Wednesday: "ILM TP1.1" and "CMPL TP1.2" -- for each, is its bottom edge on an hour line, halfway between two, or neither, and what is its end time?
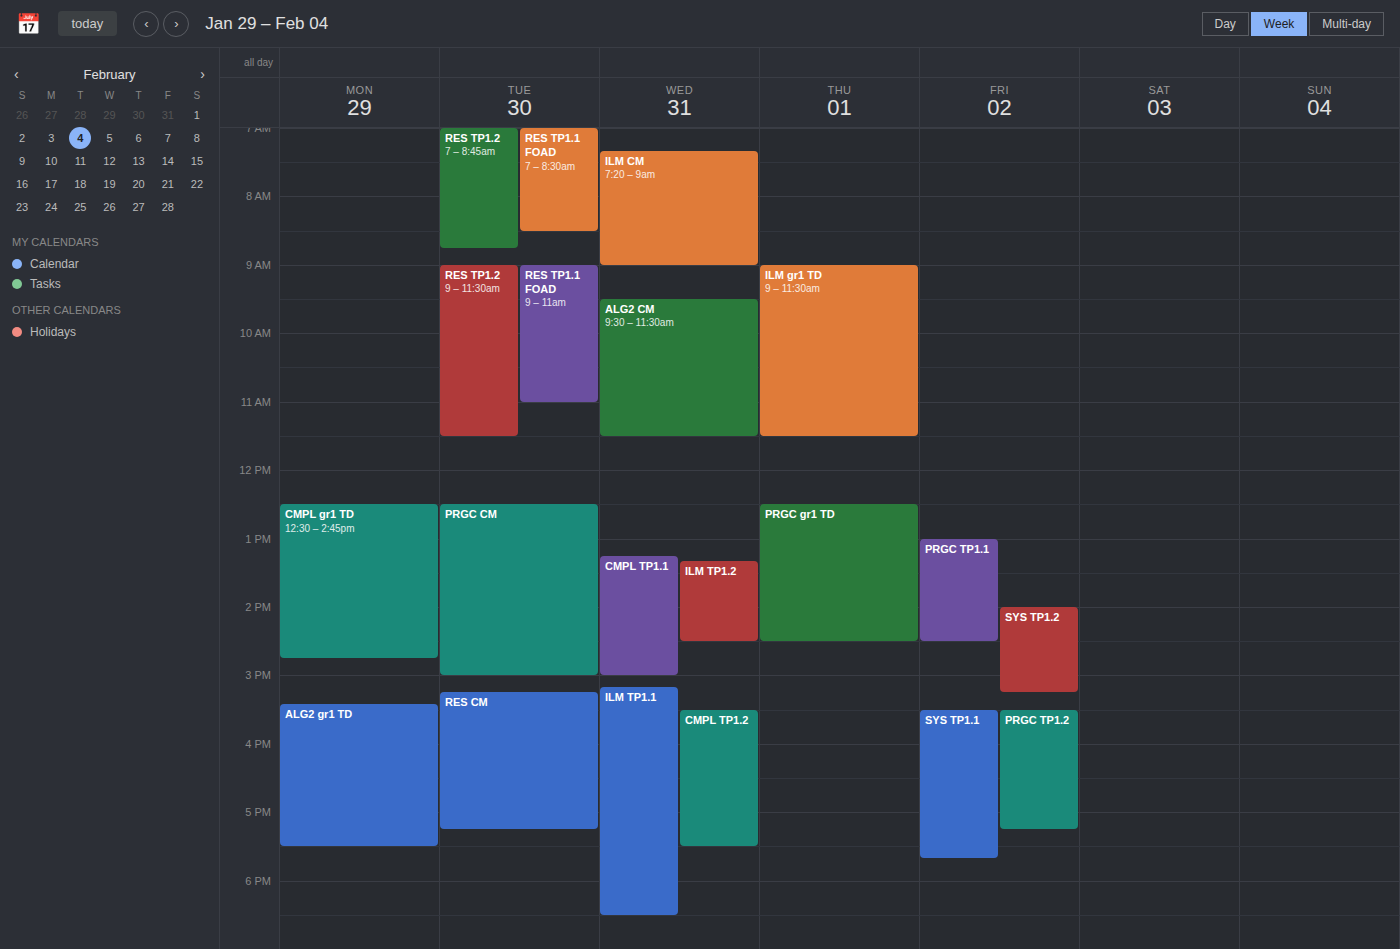
"ILM TP1.1": 6:30 PM, halfway between the 6 PM and 7 PM lines. "CMPL TP1.2": 5:30 PM, halfway between the 5 PM and 6 PM lines.